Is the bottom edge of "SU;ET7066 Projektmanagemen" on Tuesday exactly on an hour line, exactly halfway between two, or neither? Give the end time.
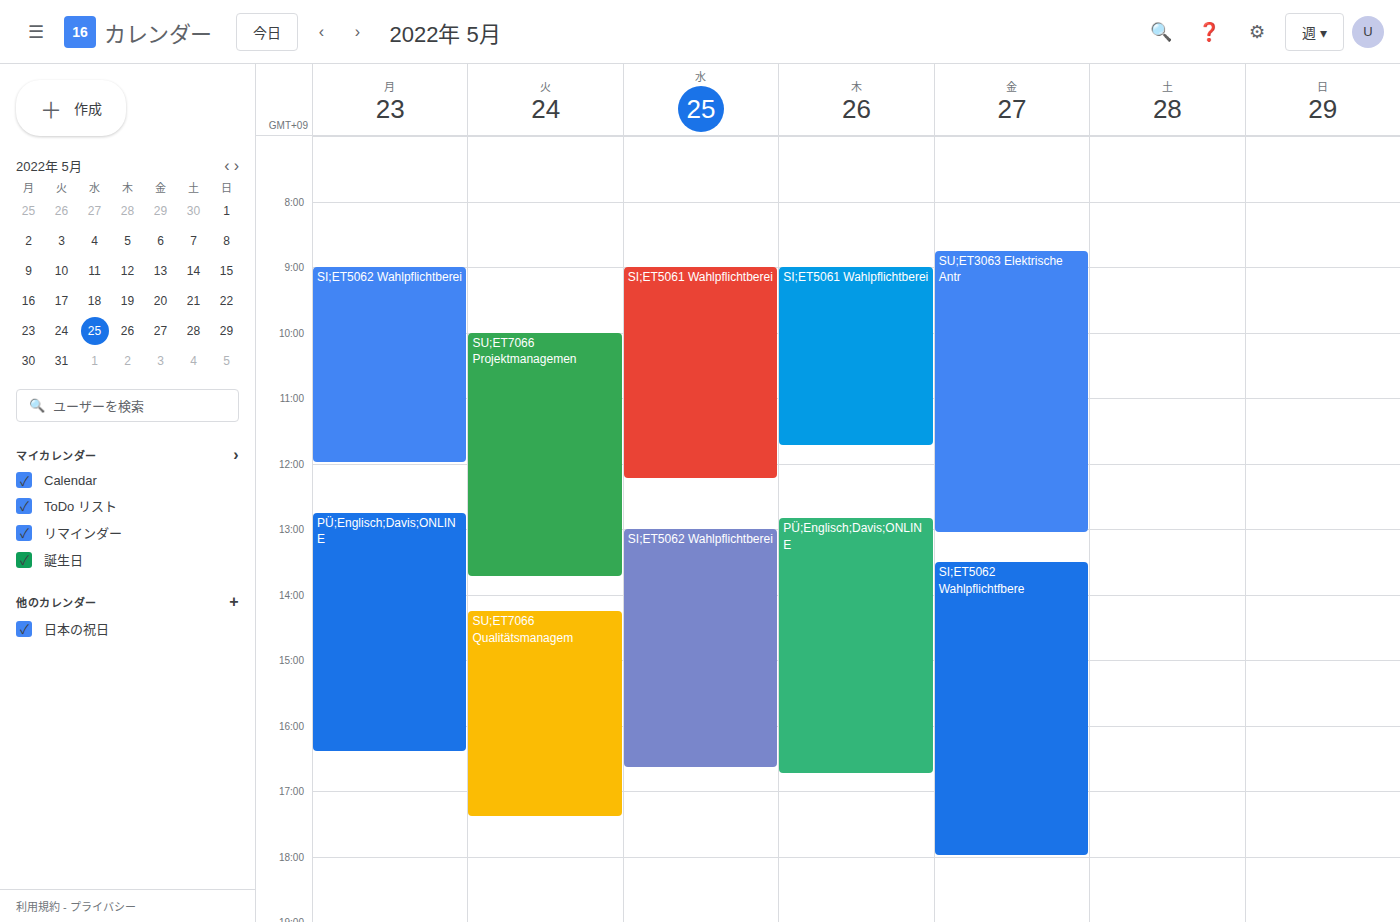
1:45 PM -- neither: three quarters of the way from the 1 PM line to the 2 PM line.